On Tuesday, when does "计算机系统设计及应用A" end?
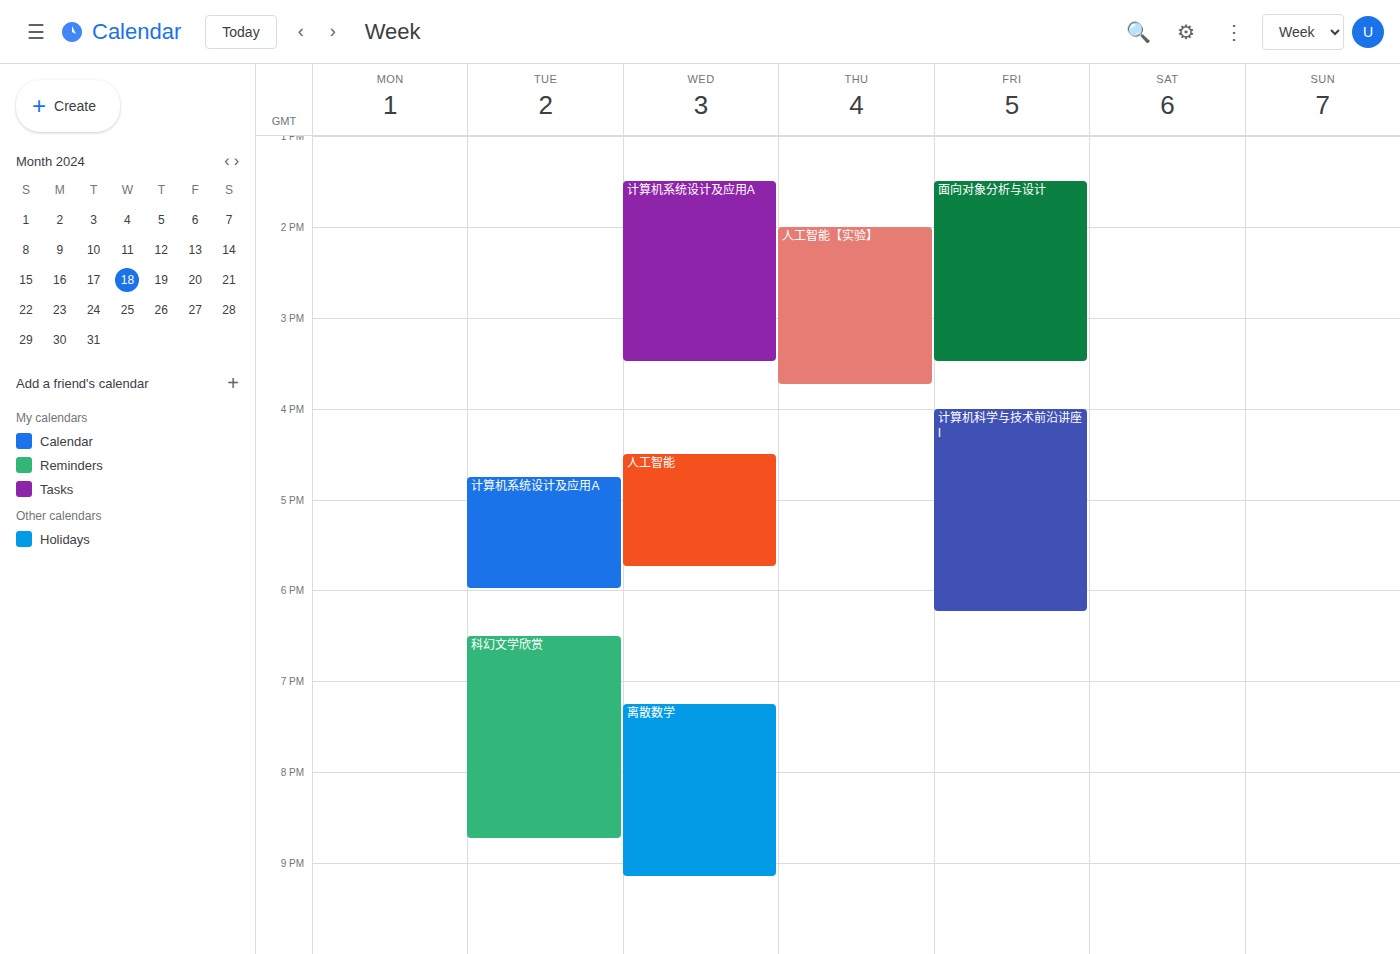
6:00 PM